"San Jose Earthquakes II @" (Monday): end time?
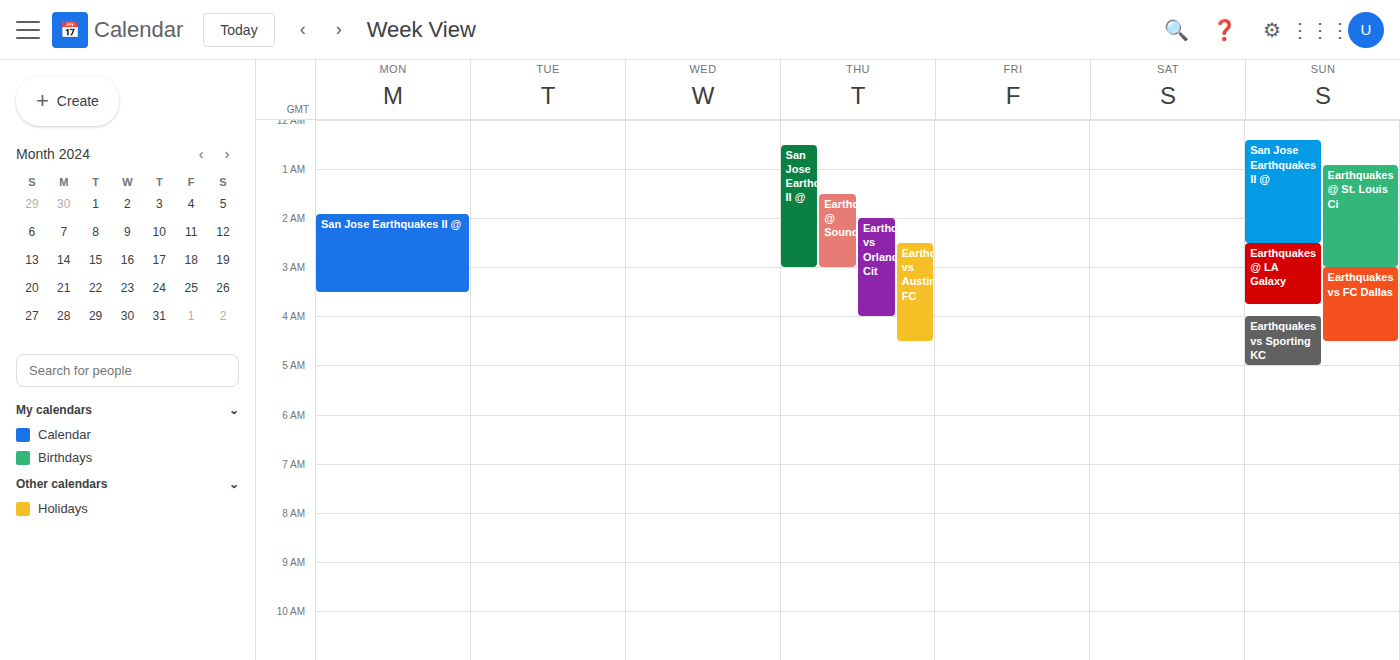
3:30 AM